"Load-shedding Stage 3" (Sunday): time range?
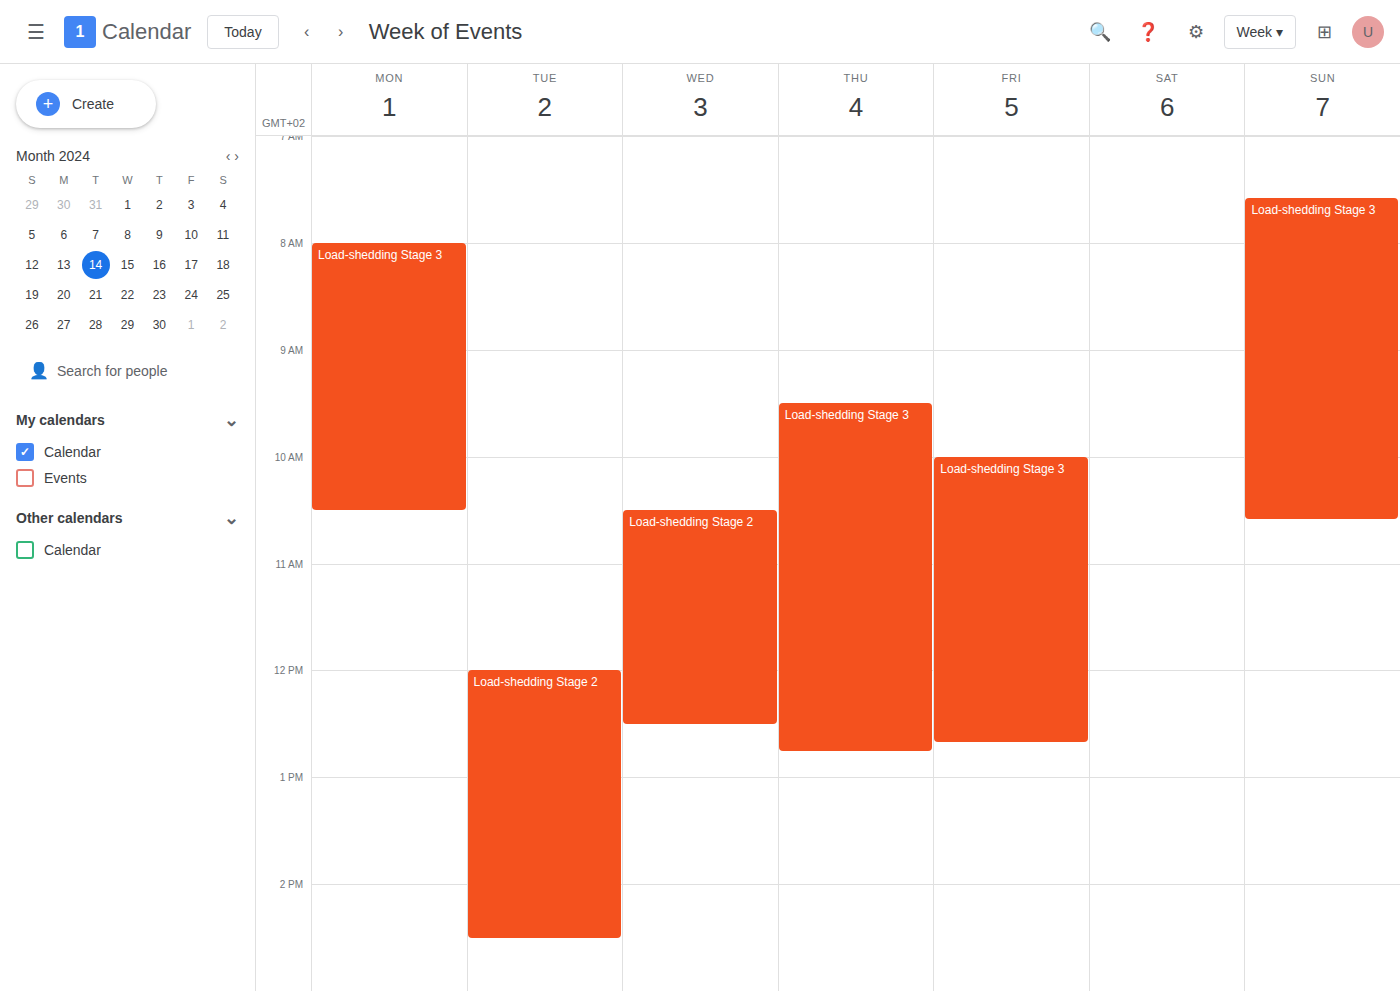
7:35 AM to 10:35 AM